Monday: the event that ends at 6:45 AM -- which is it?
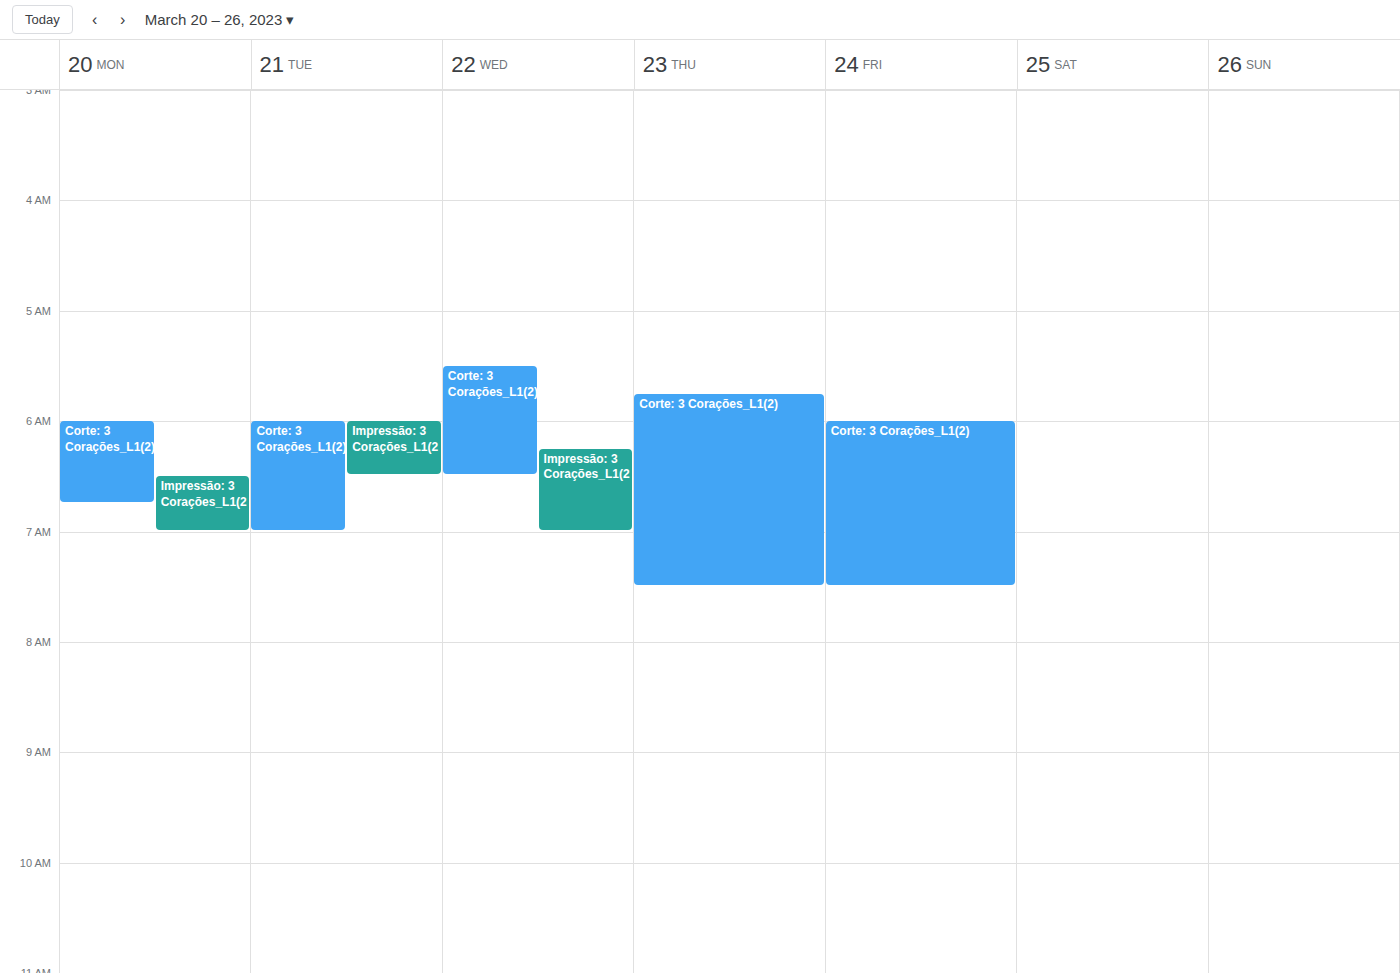
"Corte: 3 Corações_L1(2)"